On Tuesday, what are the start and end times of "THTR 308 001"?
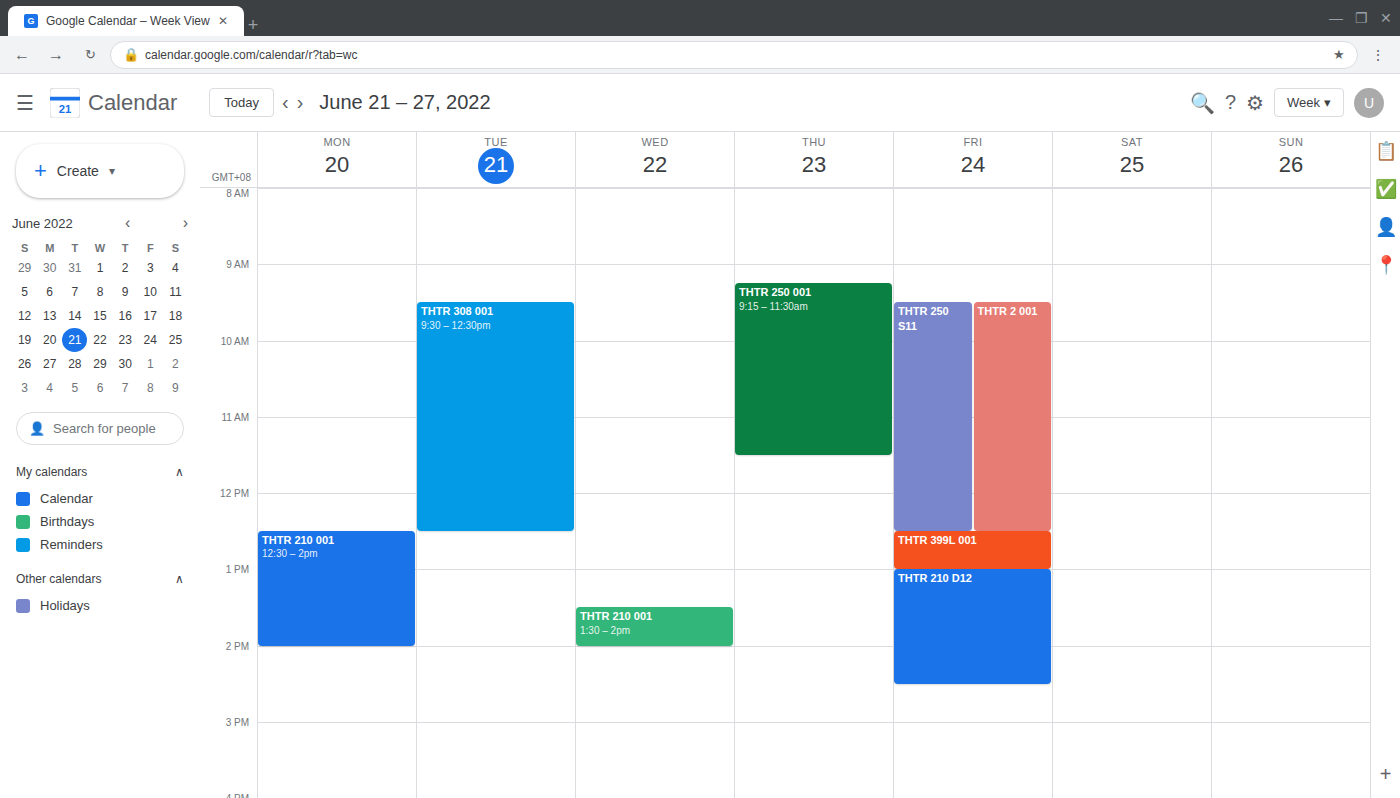
9:30 AM to 12:30 PM